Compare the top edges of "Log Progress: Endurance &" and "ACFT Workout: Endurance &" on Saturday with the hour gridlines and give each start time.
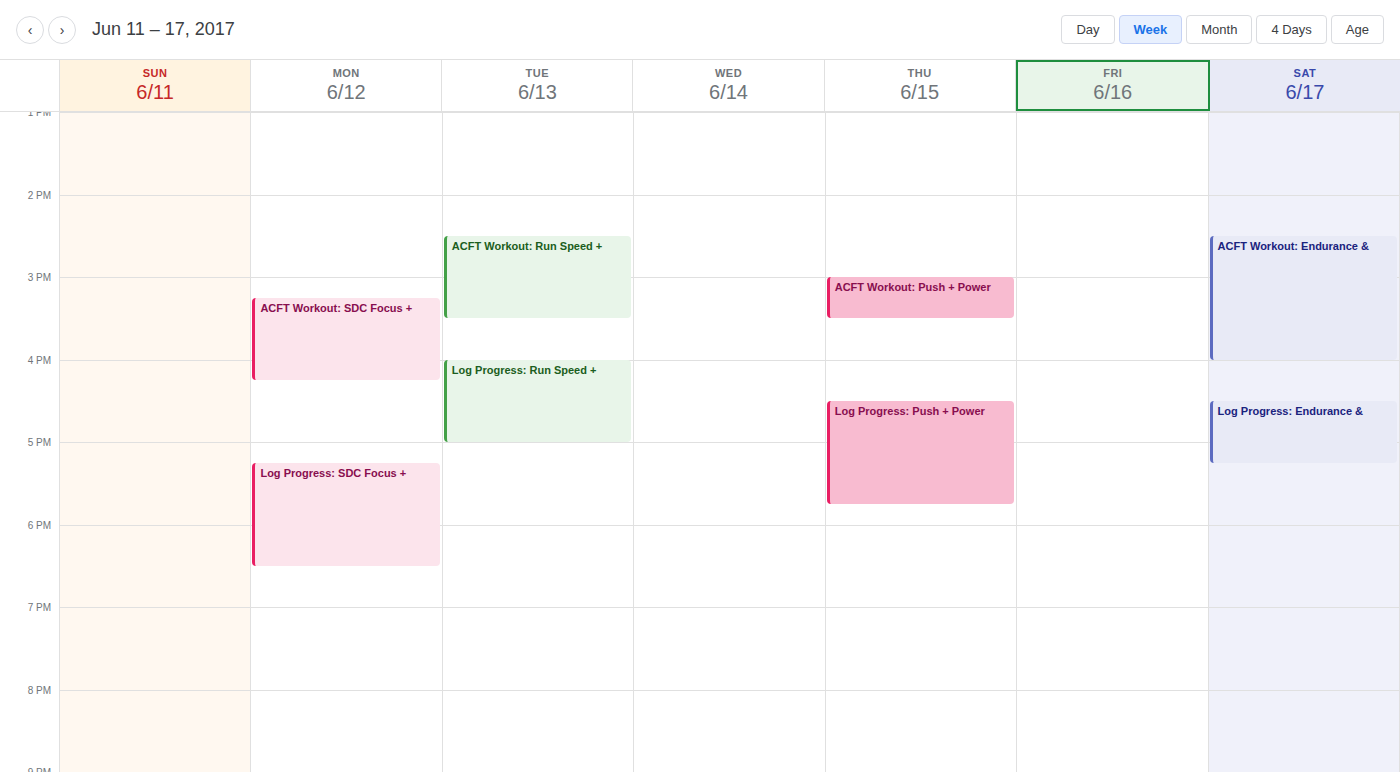
"Log Progress: Endurance &": 4:30 PM, halfway between the 4 PM and 5 PM lines. "ACFT Workout: Endurance &": 2:30 PM, halfway between the 2 PM and 3 PM lines.